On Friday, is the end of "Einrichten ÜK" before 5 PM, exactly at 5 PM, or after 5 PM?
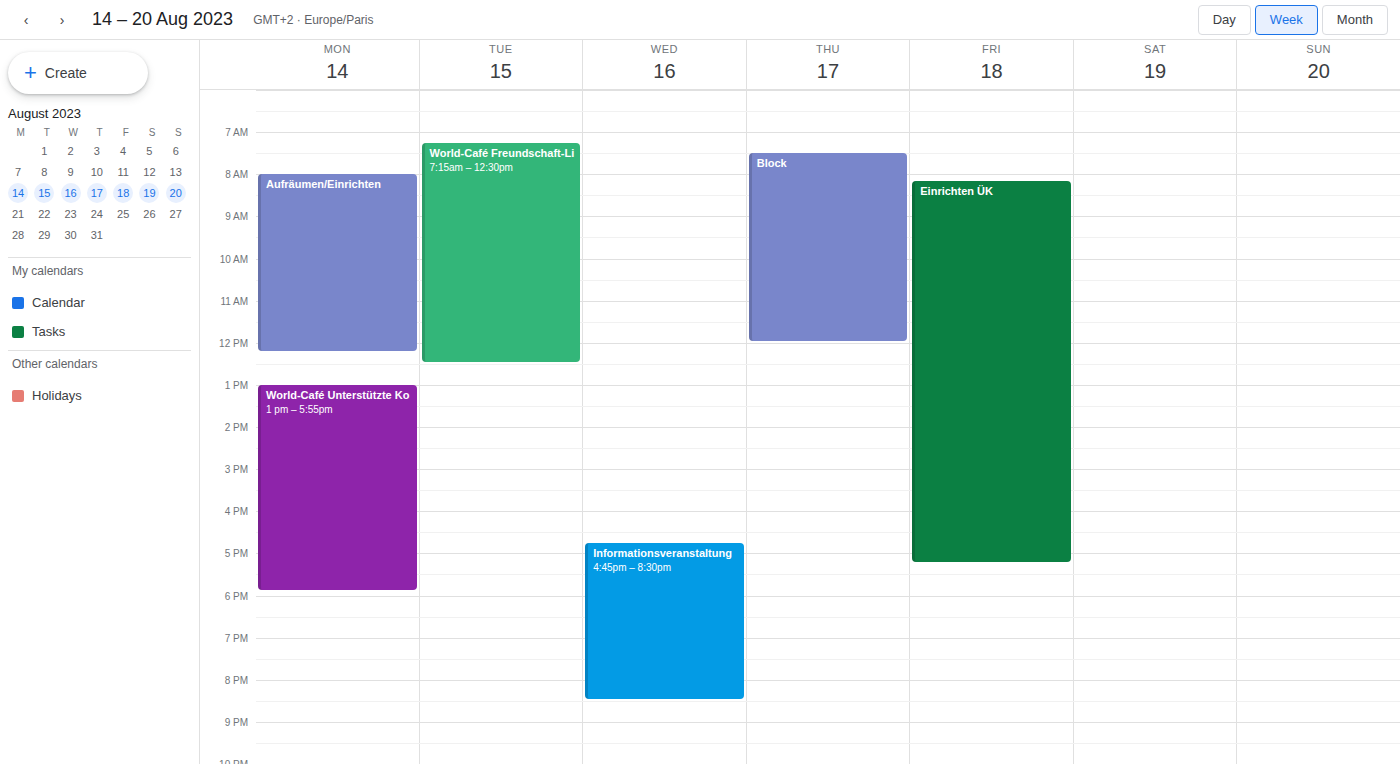
5:15 PM -- after 5 PM, 15 minutes below the 5 PM line.